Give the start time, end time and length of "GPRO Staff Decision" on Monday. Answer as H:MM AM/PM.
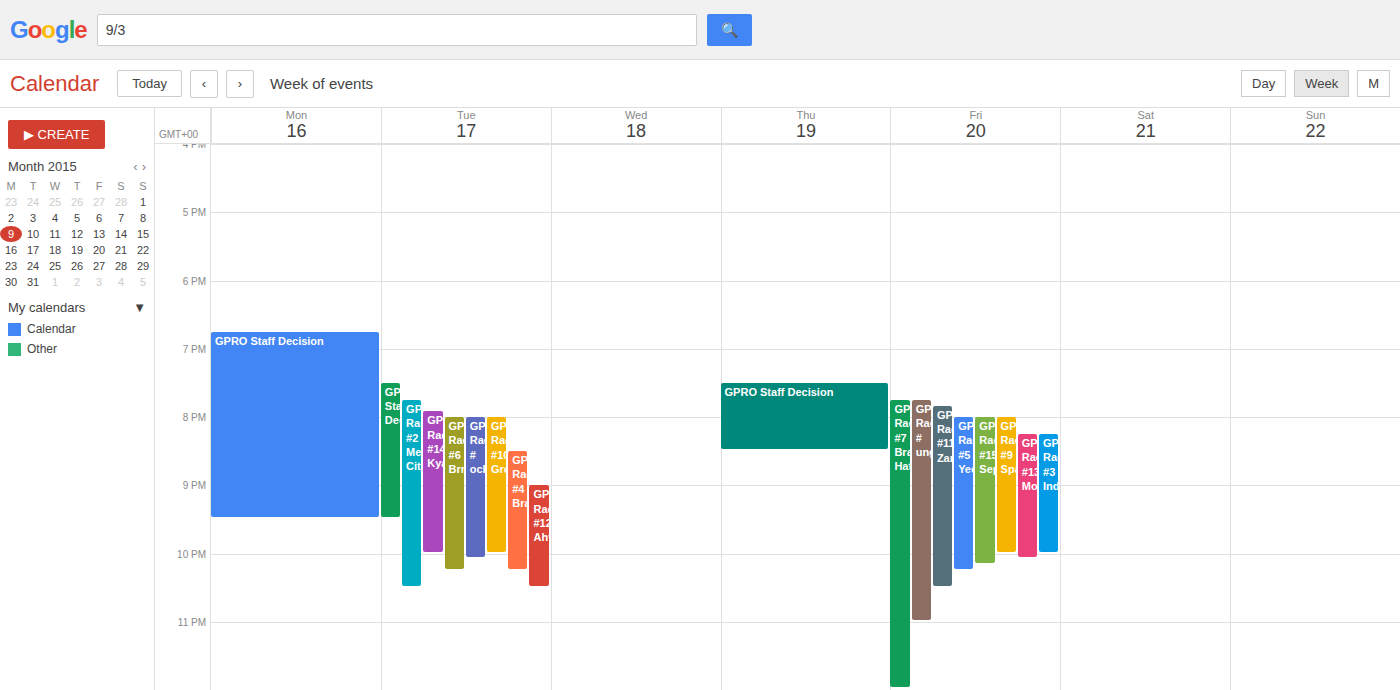
6:45 PM to 9:30 PM, 2 hours 45 minutes